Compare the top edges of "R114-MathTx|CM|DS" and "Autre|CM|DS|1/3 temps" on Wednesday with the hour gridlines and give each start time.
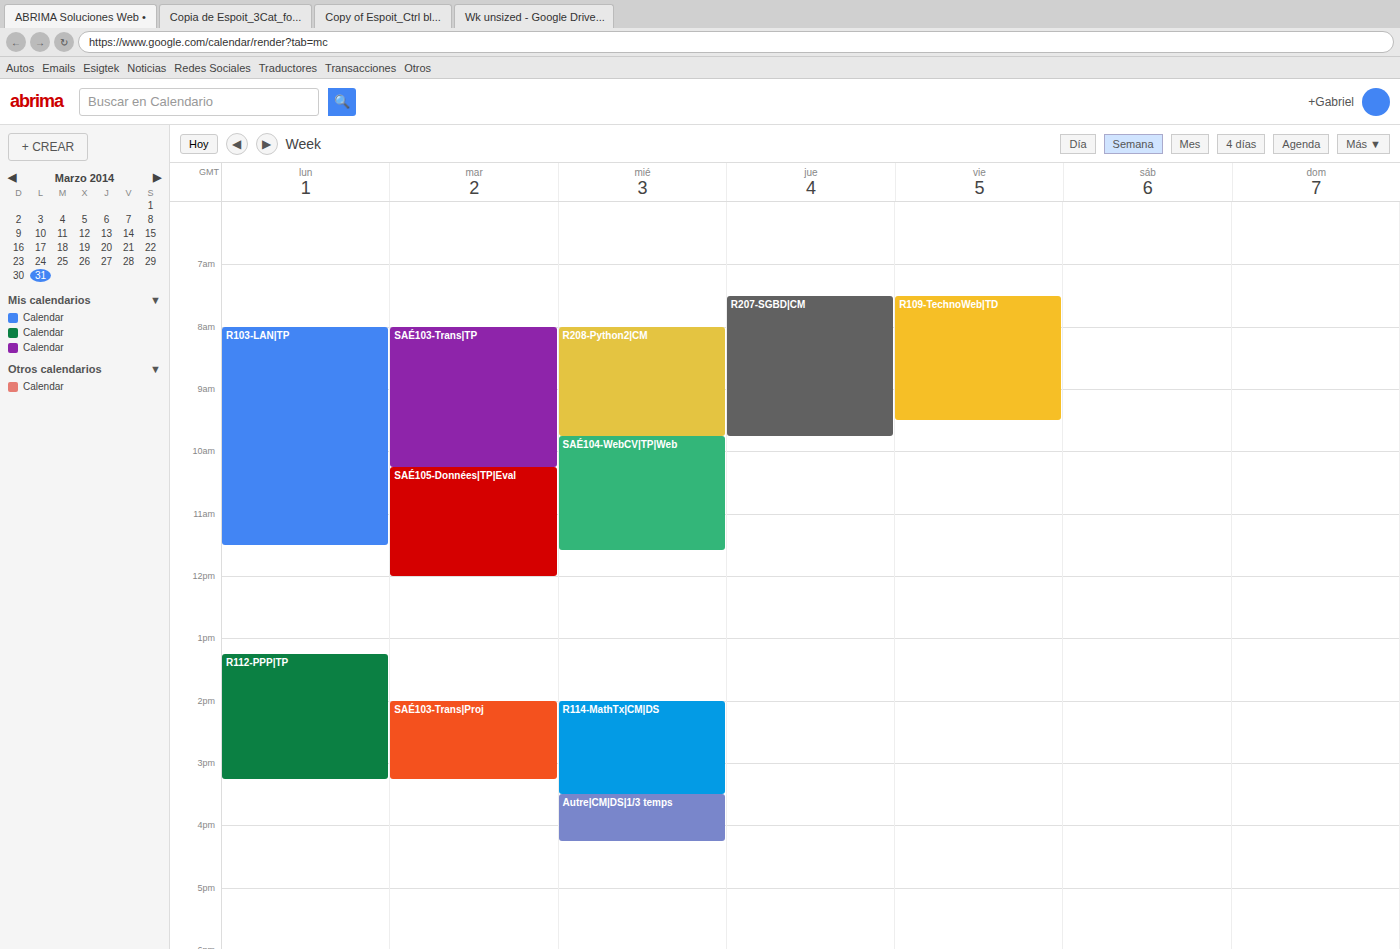
"R114-MathTx|CM|DS": 2:00 PM, exactly on the 2 PM line. "Autre|CM|DS|1/3 temps": 3:30 PM, halfway between the 3 PM and 4 PM lines.